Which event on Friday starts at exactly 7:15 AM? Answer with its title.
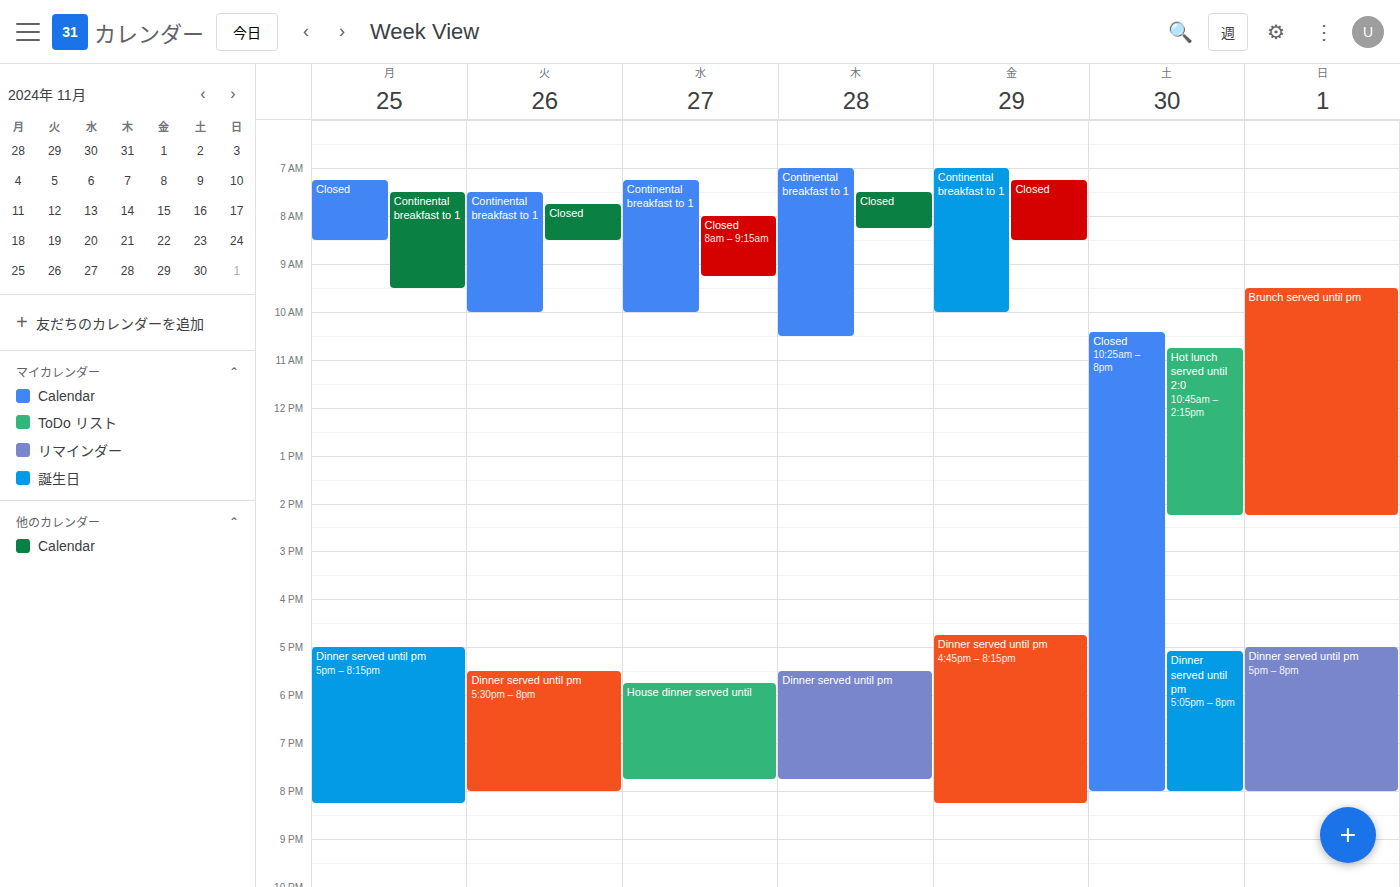
"Closed"